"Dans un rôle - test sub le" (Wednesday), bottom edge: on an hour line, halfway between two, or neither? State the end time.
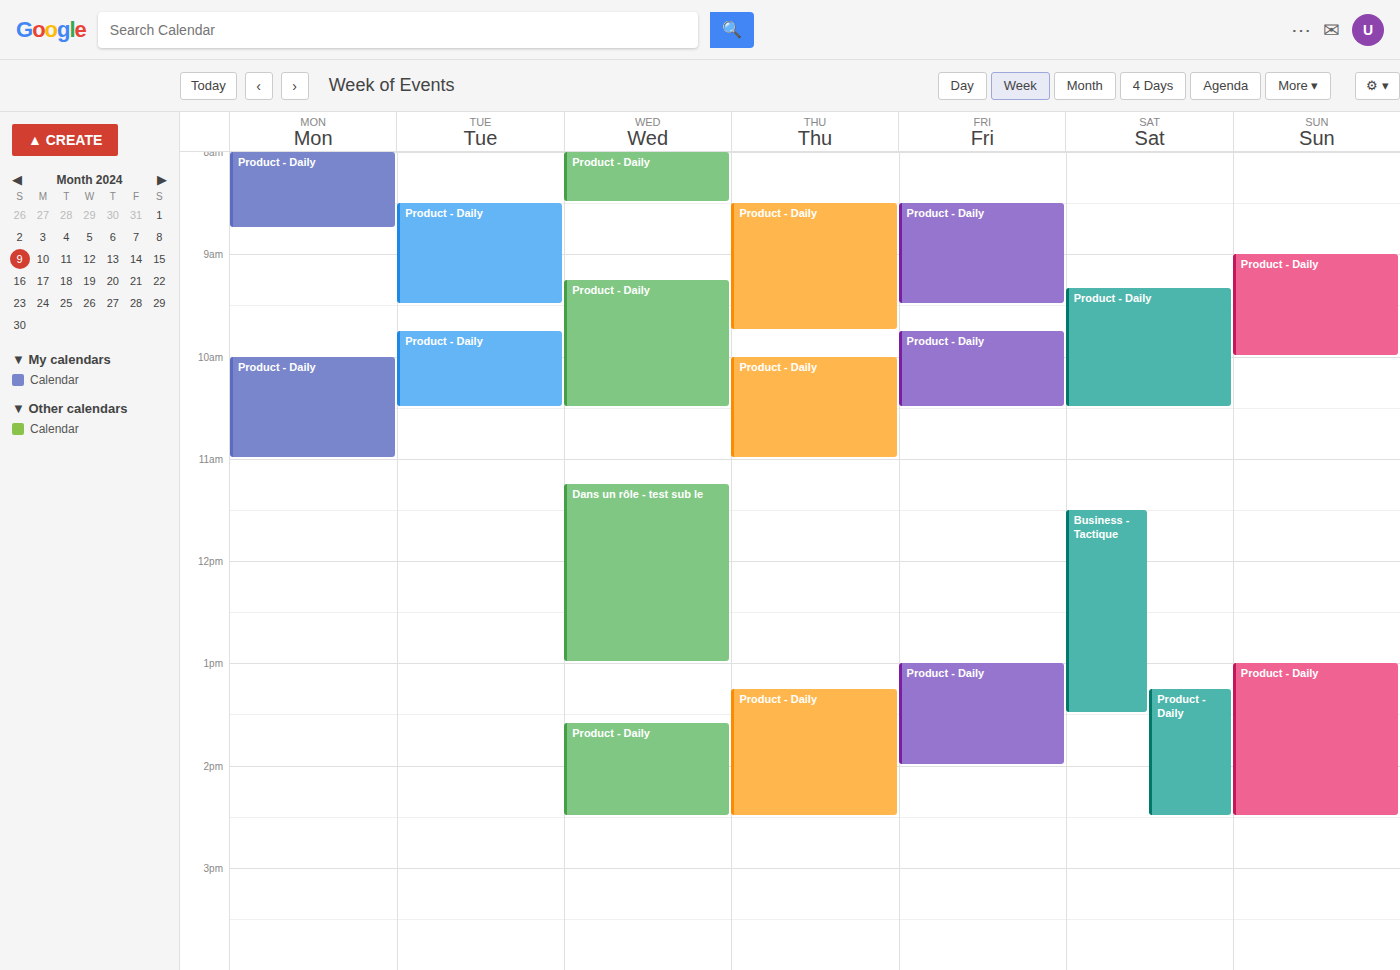
1:00 PM -- exactly on the 1 PM line.